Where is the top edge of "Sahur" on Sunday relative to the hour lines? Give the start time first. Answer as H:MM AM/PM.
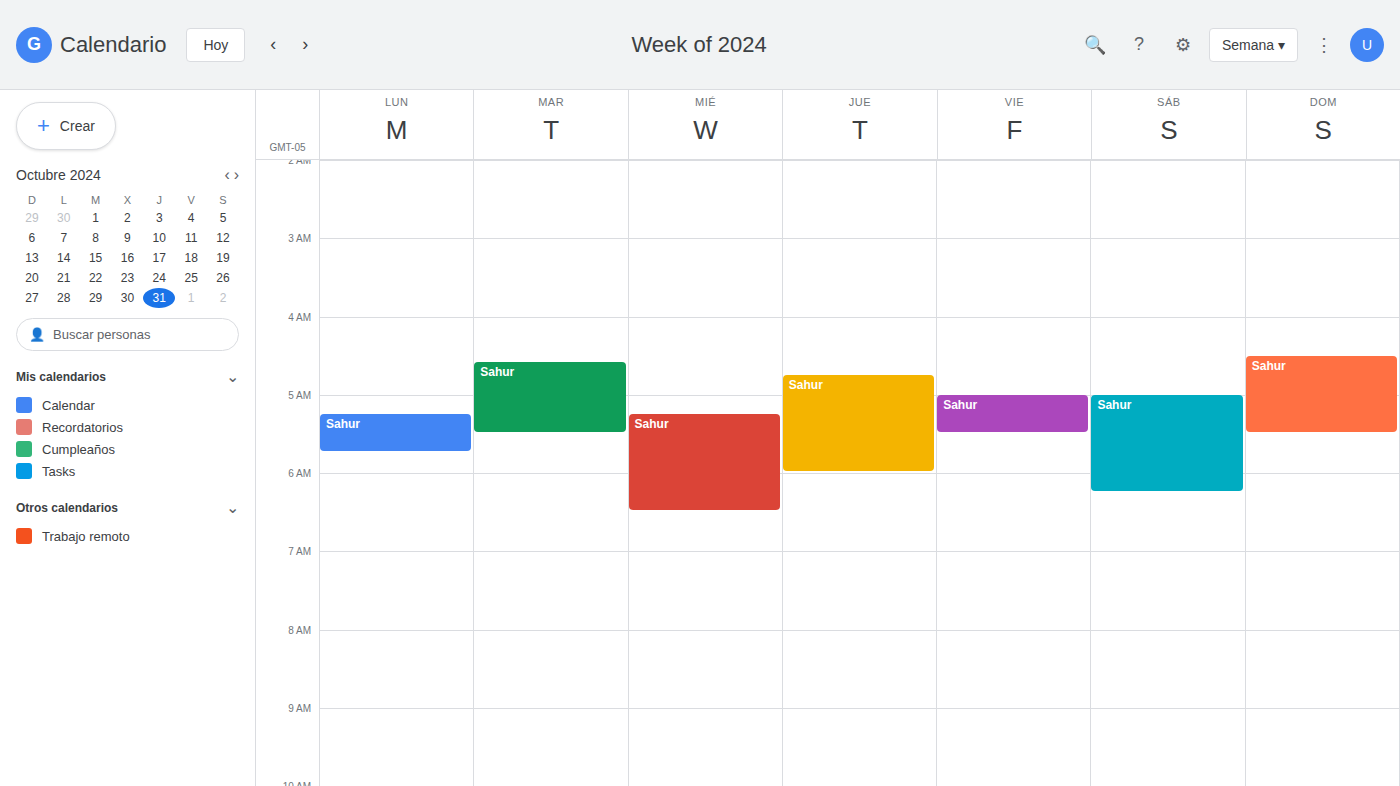
4:30 AM -- halfway between the 4 AM and 5 AM lines.